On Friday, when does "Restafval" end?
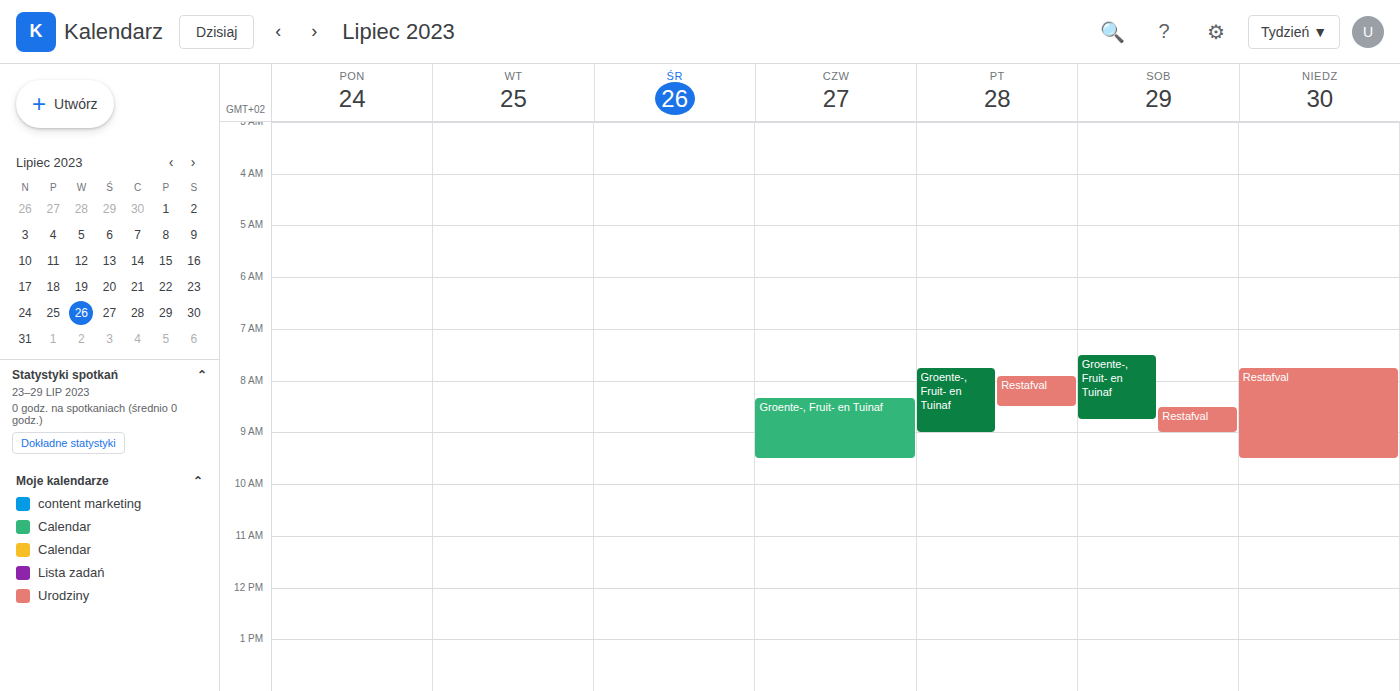
8:30 AM